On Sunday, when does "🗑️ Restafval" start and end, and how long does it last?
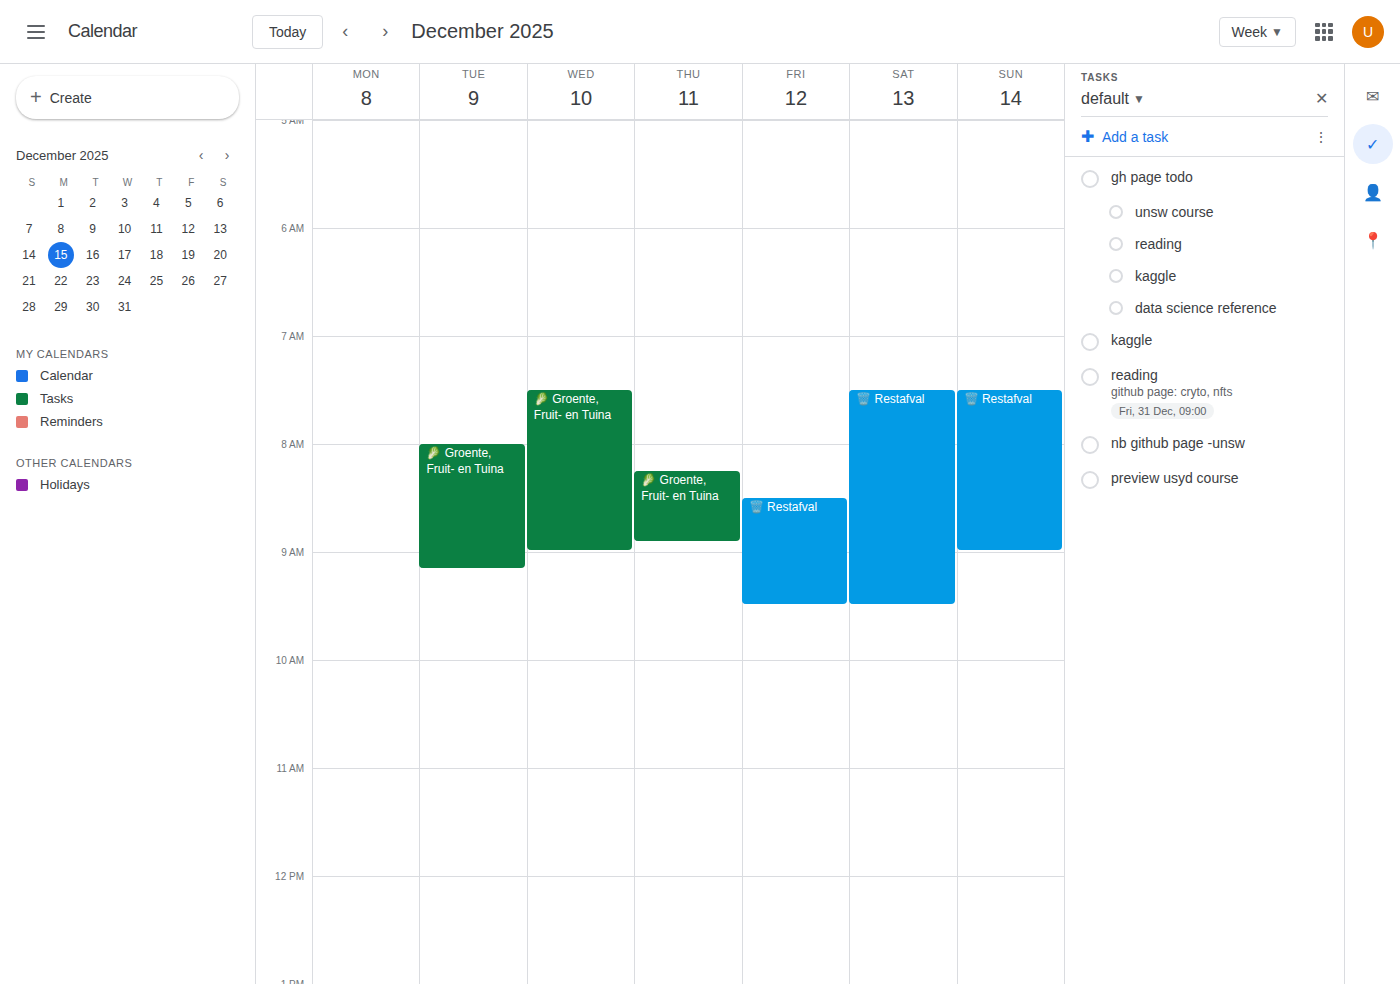
7:30 AM to 9:00 AM, 1 hour 30 minutes